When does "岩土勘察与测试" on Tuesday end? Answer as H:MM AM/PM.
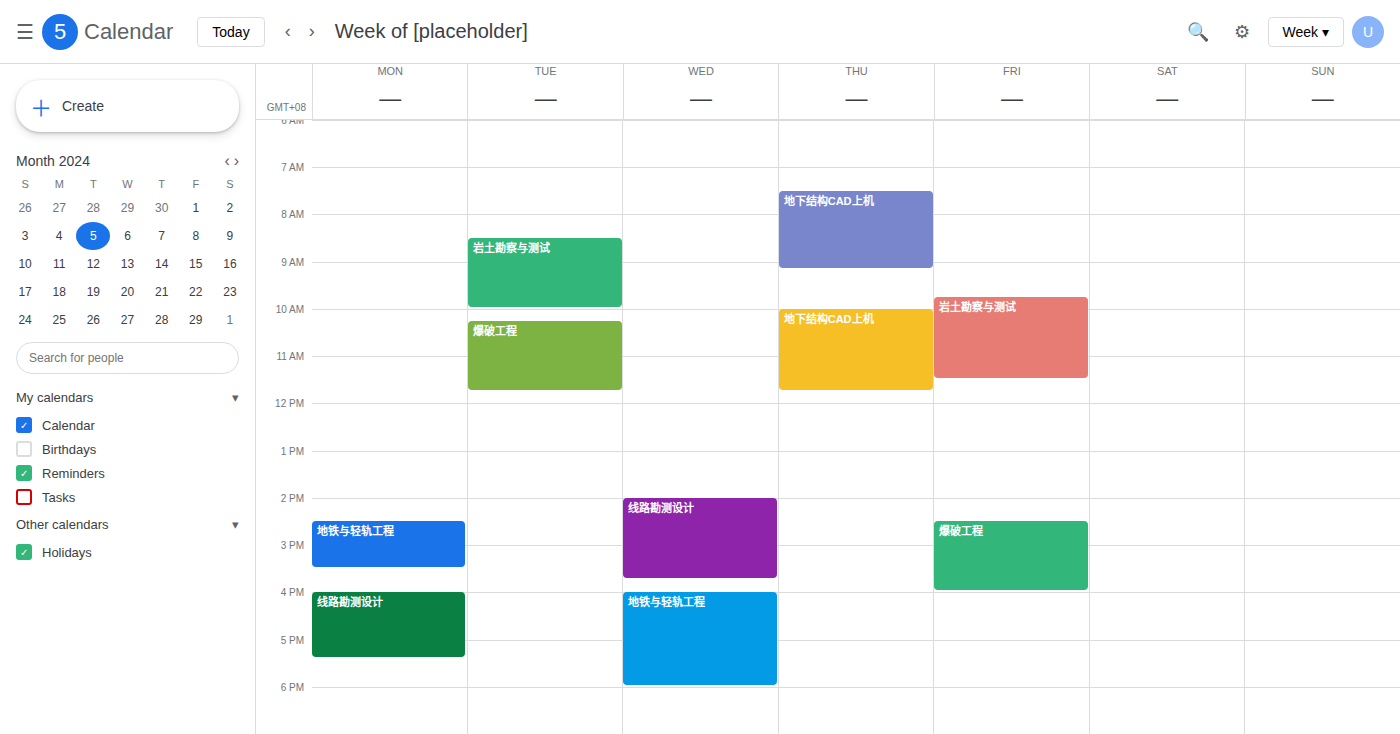
10:00 AM